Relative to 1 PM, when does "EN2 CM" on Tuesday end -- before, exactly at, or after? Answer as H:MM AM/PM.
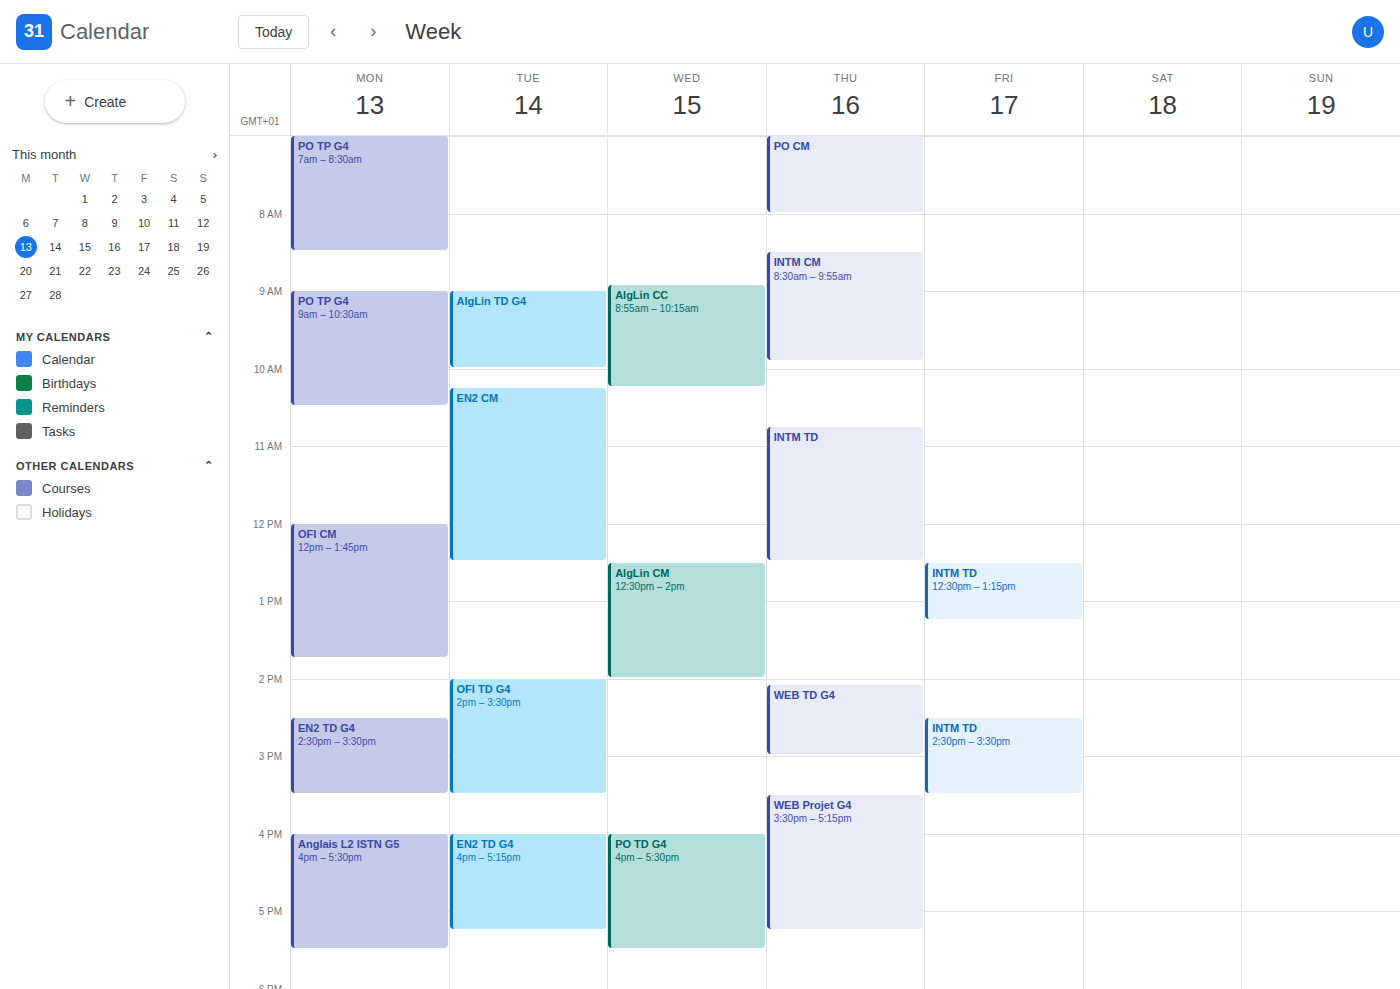
12:30 PM -- before 1 PM, 30 minutes above the 1 PM line.